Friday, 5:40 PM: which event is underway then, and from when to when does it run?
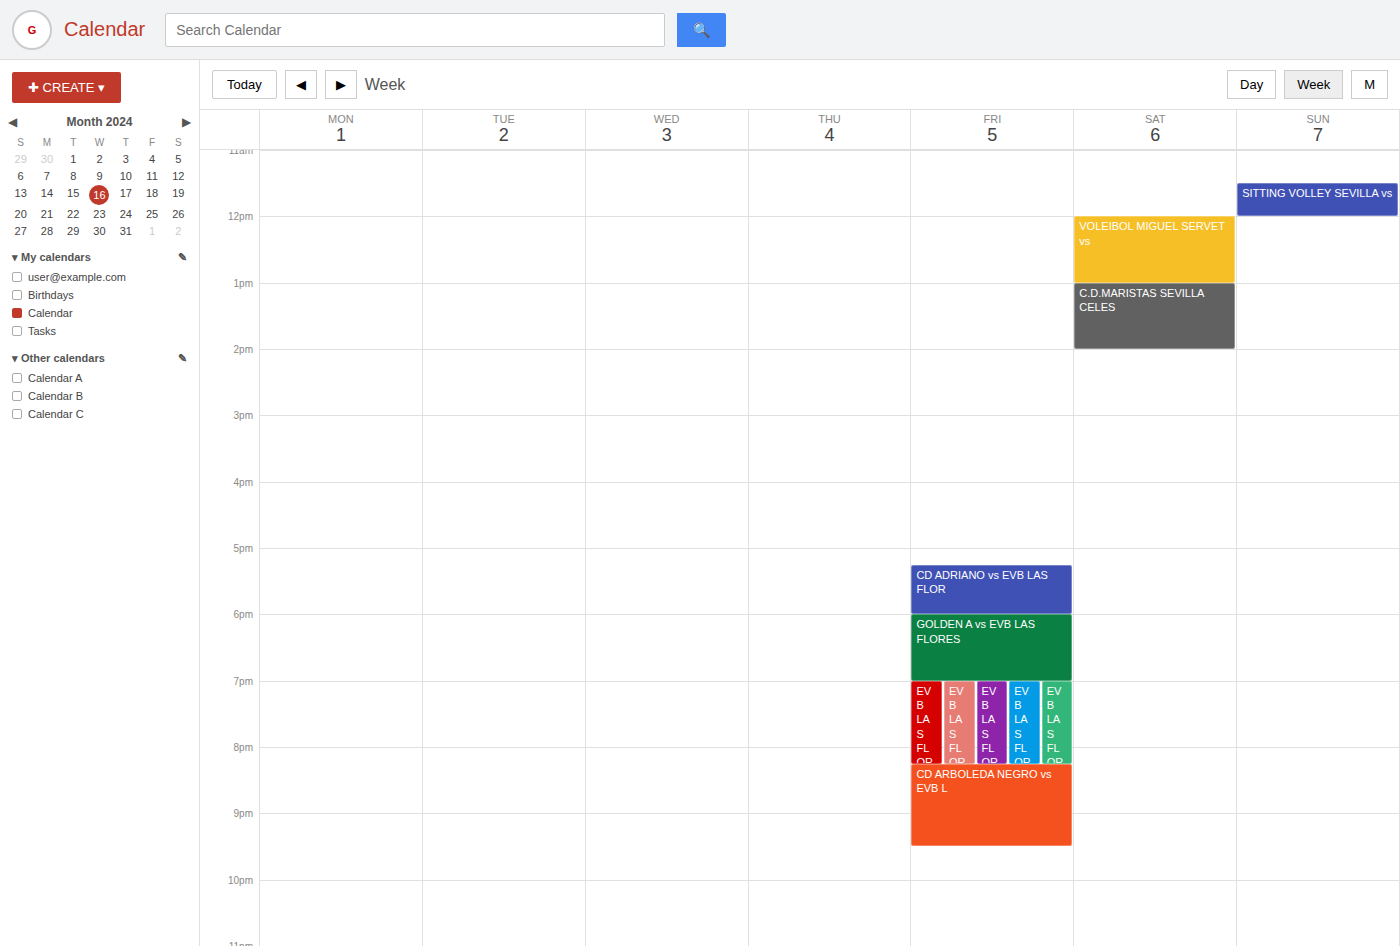
"CD ADRIANO vs EVB LAS FLOR", 5:15 PM to 6:00 PM